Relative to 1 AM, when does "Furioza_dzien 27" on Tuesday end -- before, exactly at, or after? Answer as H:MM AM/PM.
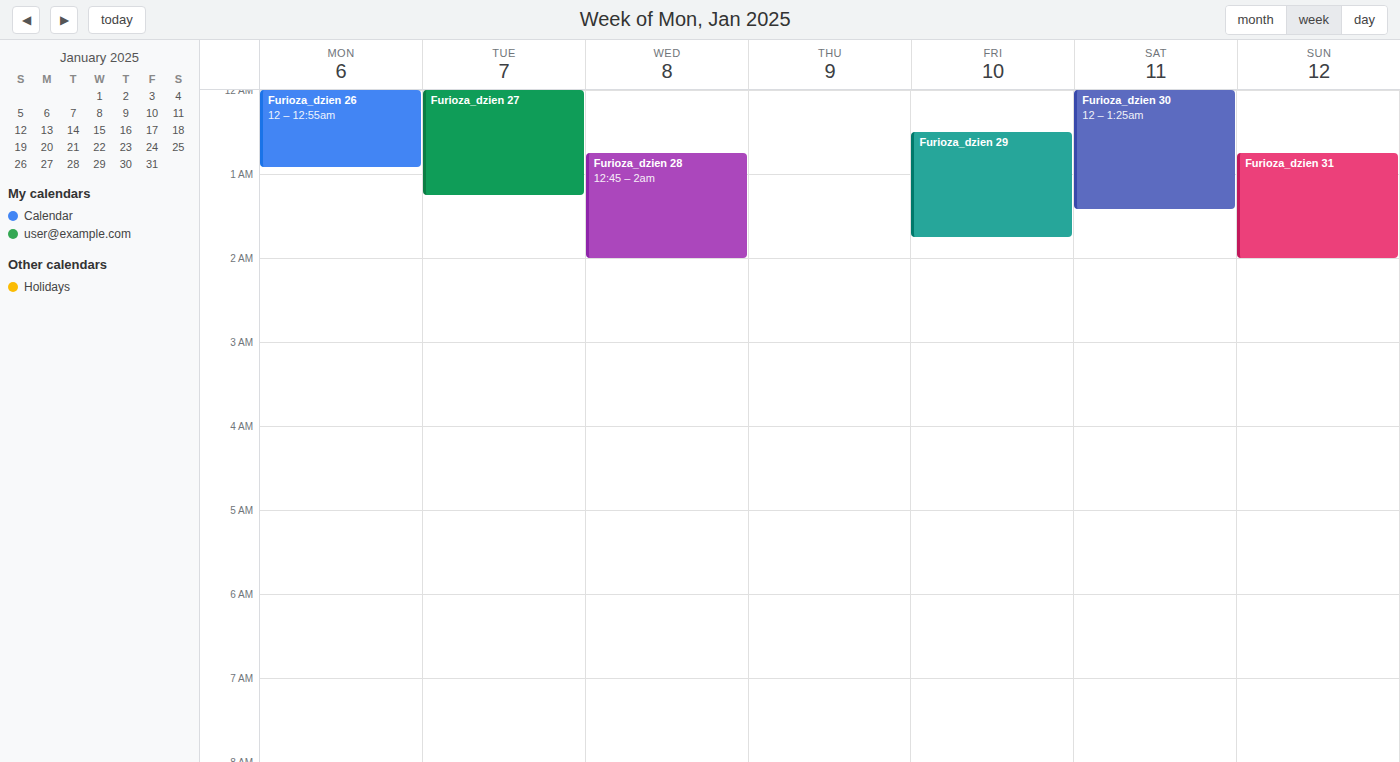
1:15 AM -- after 1 AM, 15 minutes below the 1 AM line.